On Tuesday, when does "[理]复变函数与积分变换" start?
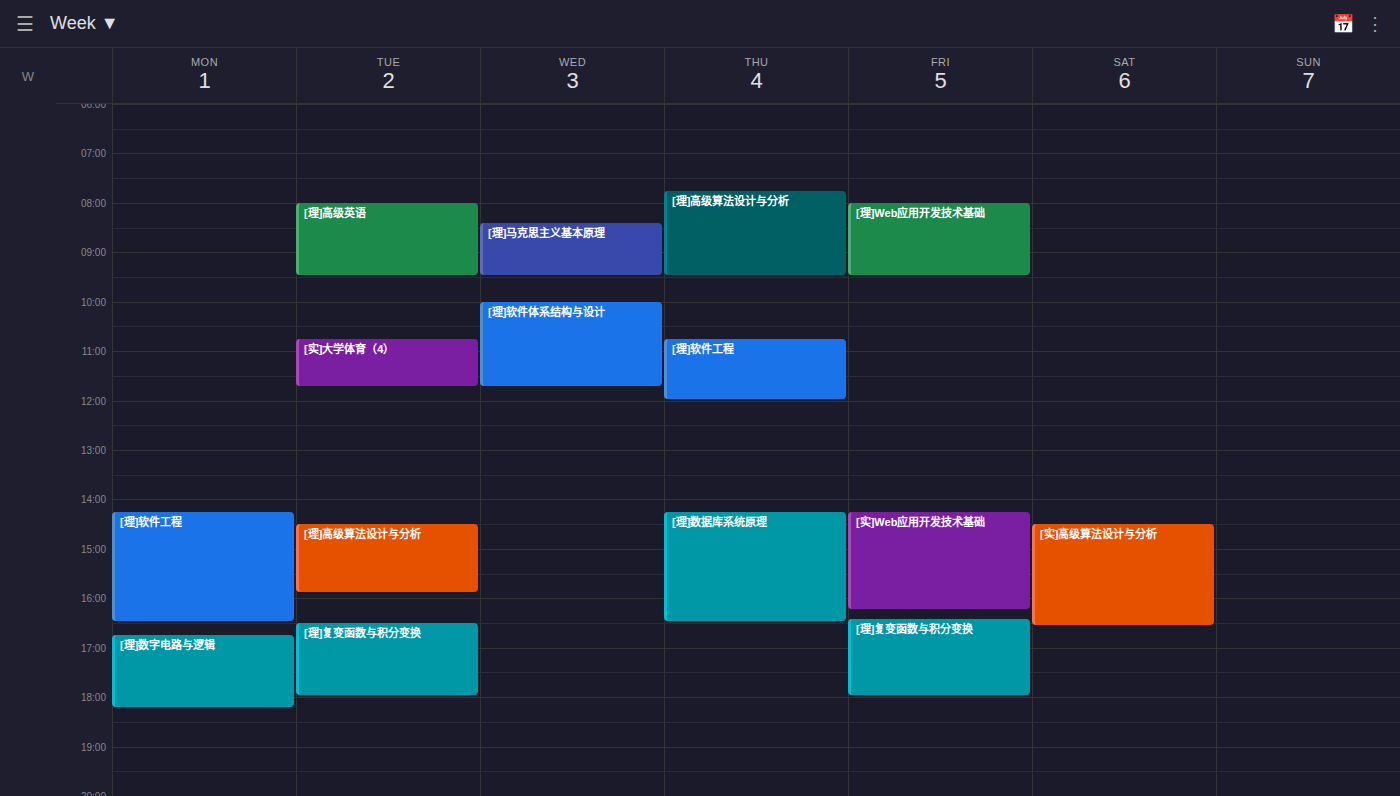
4:30 PM